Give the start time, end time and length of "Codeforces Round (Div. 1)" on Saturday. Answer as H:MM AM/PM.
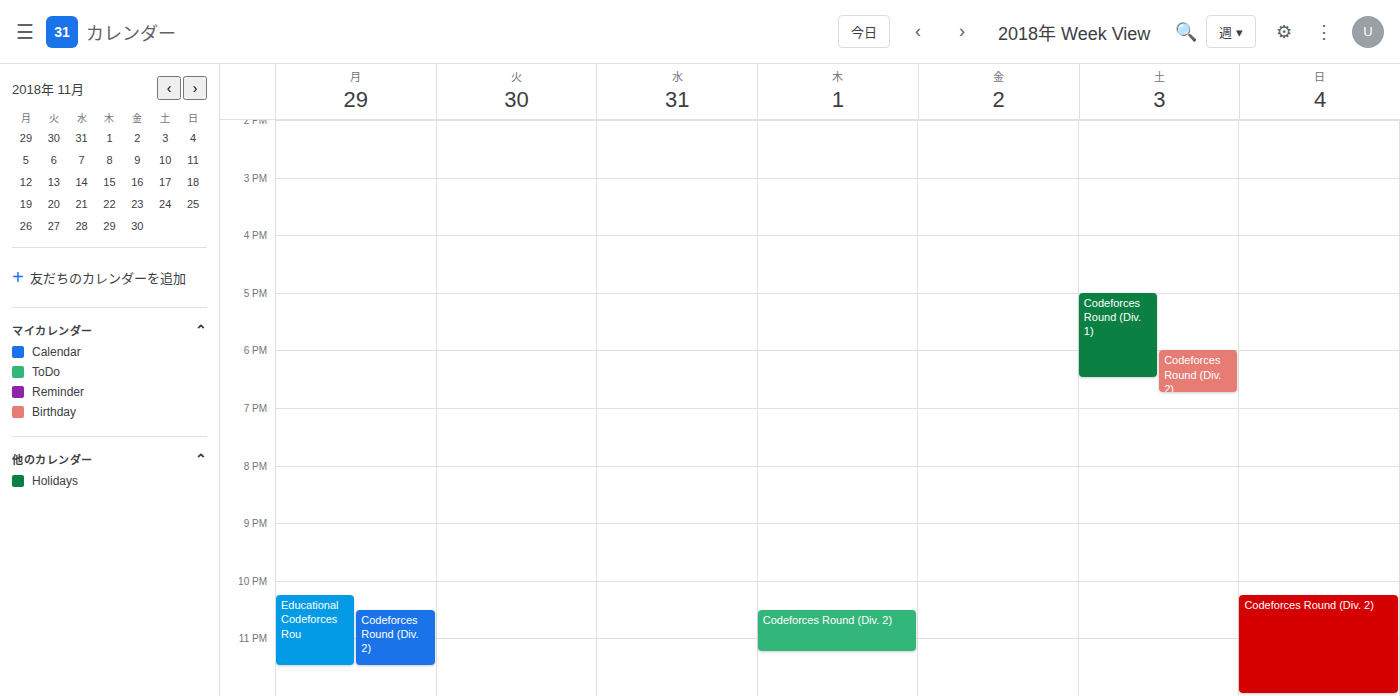
5:00 PM to 6:30 PM, 1 hour 30 minutes